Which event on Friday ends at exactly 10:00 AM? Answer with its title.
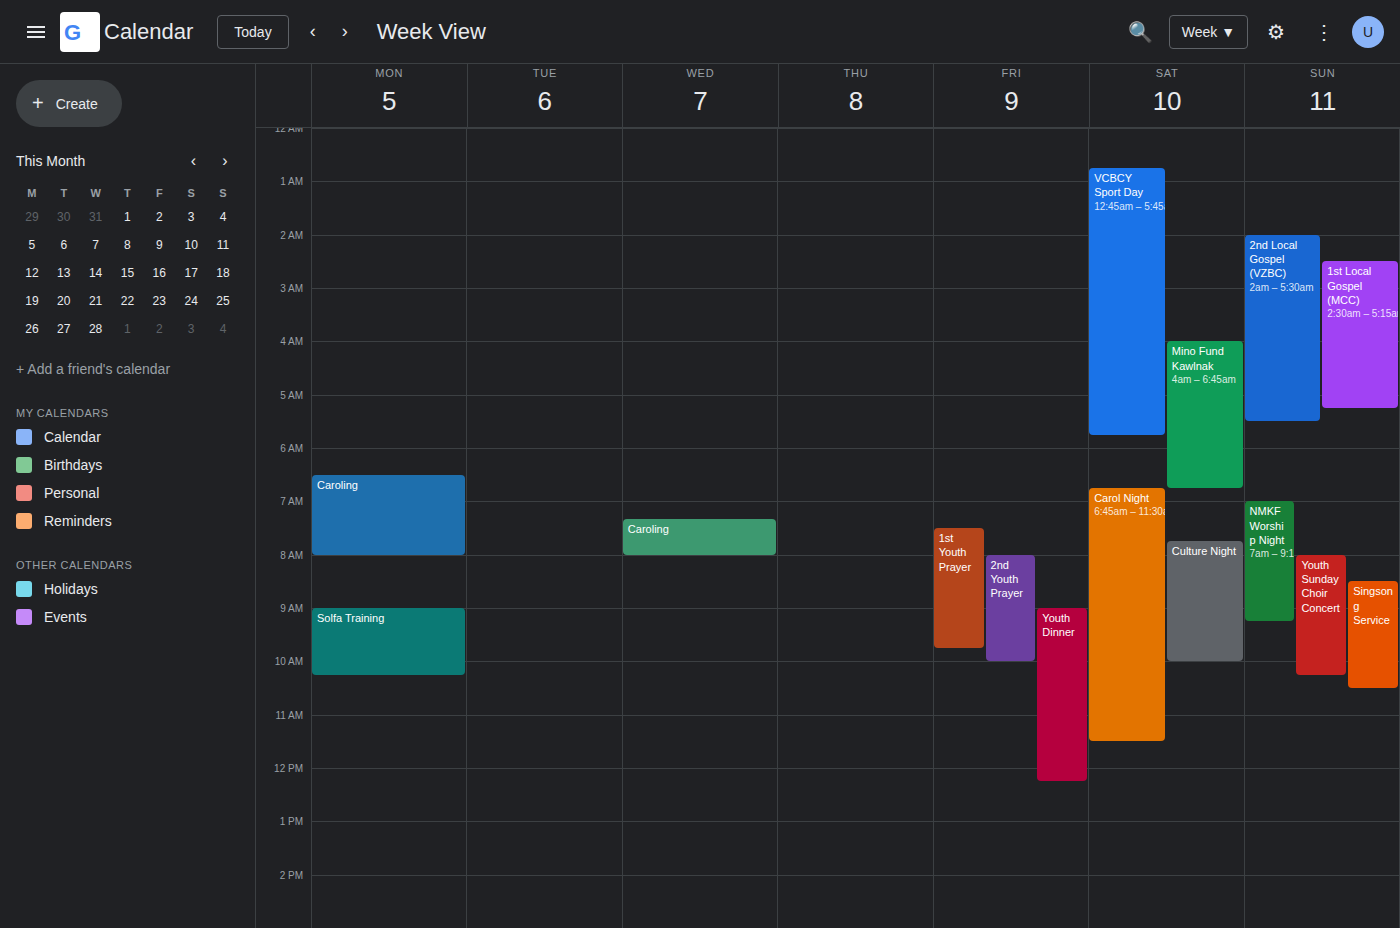
"2nd Youth Prayer"